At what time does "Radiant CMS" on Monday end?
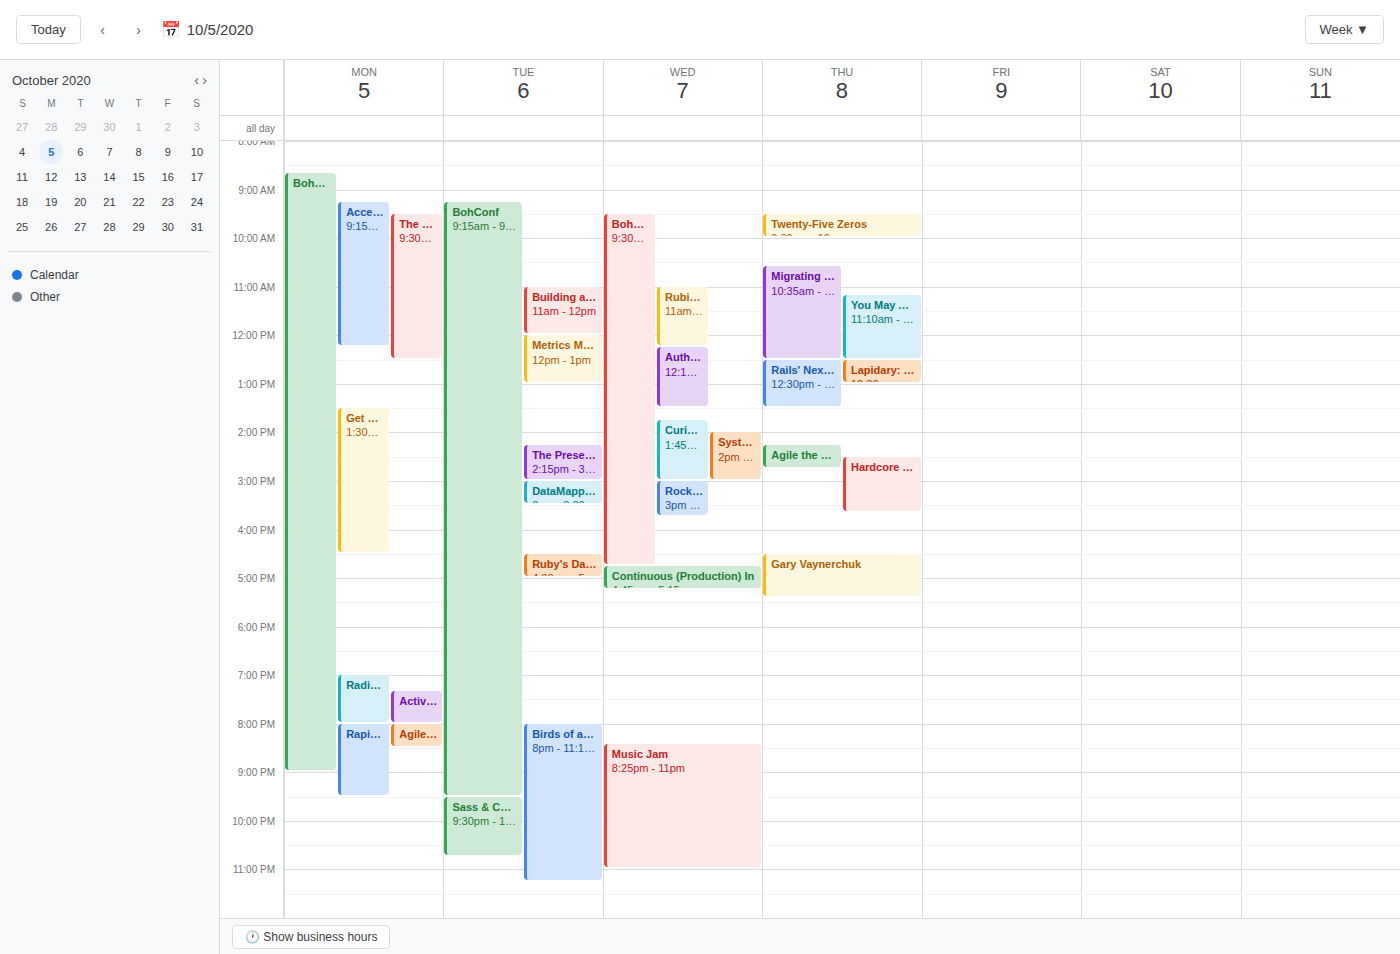
20:00